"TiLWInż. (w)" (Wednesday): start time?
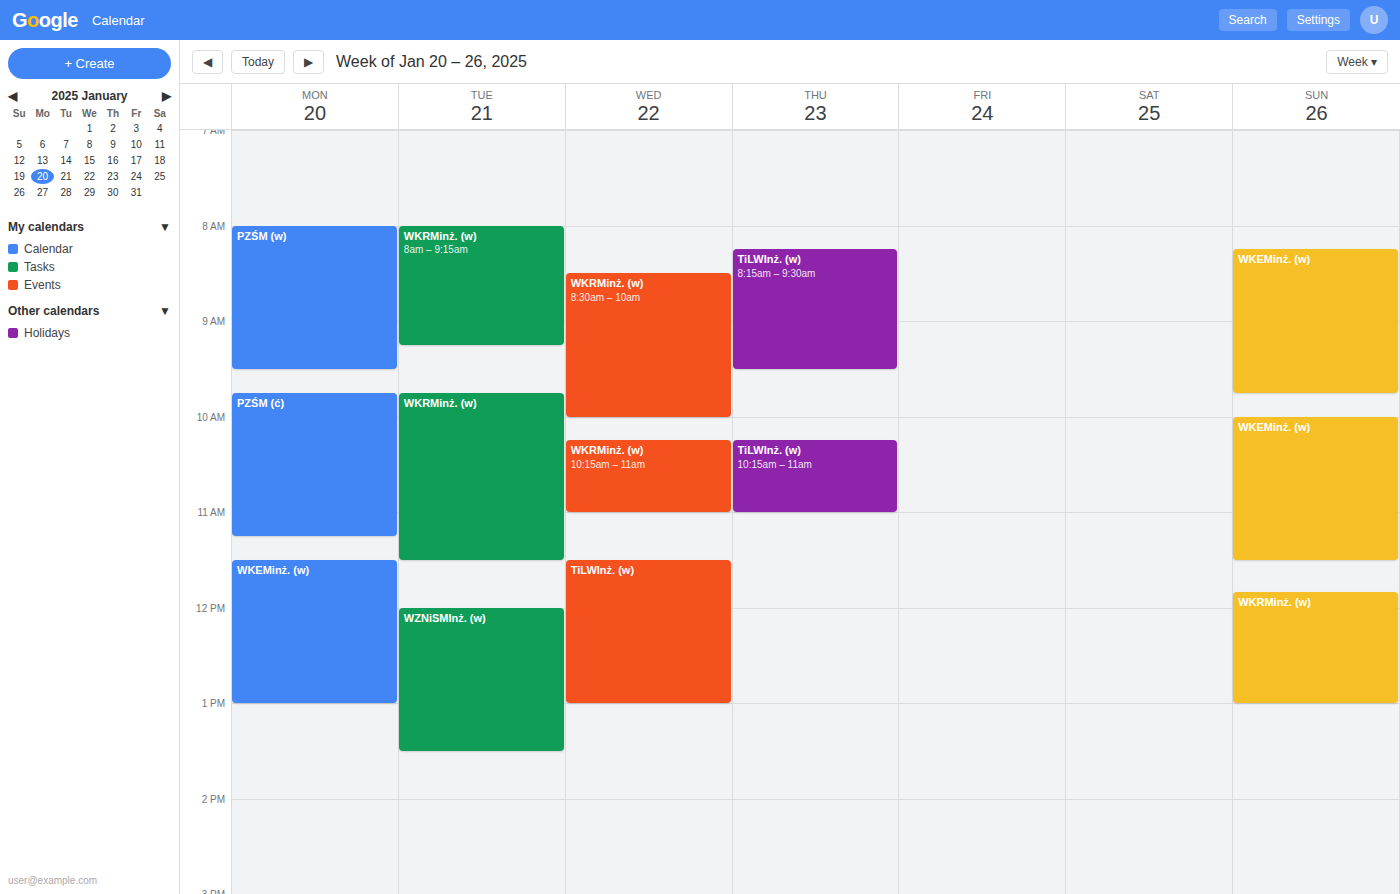
11:30 AM